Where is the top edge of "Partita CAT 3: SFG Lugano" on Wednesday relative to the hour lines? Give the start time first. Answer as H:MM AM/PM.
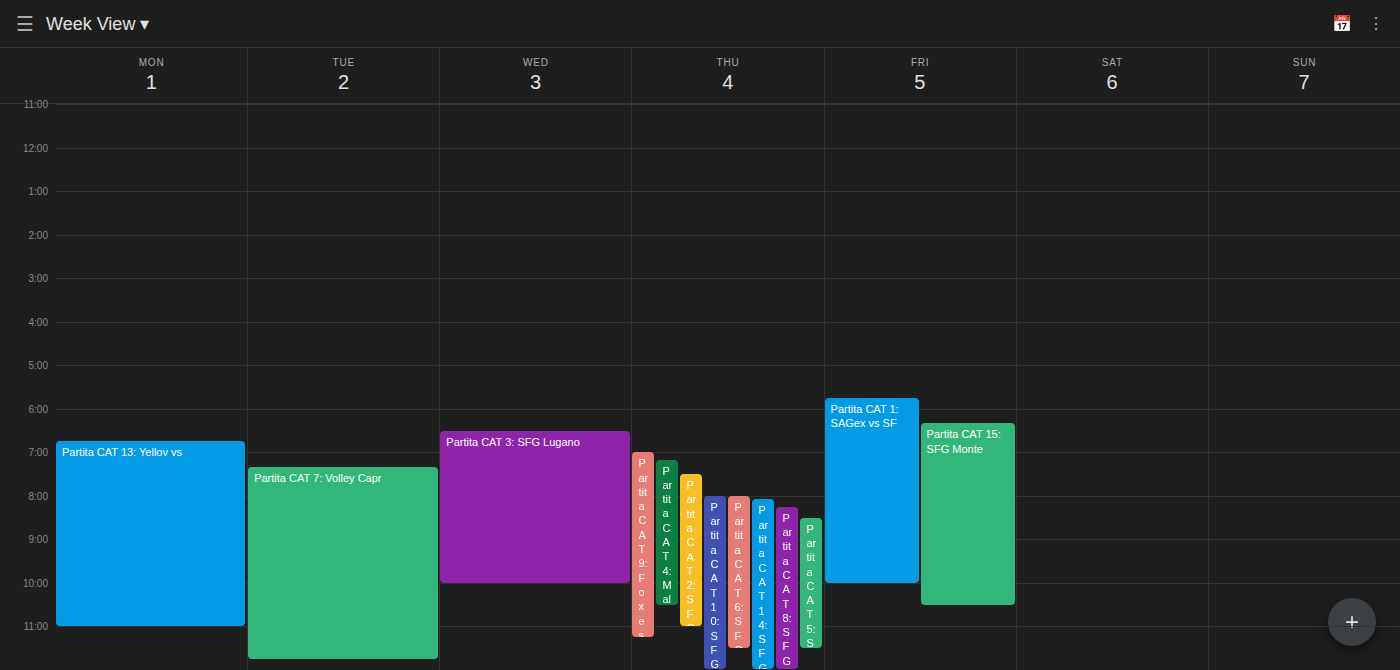
6:30 PM -- halfway between the 6 PM and 7 PM lines.